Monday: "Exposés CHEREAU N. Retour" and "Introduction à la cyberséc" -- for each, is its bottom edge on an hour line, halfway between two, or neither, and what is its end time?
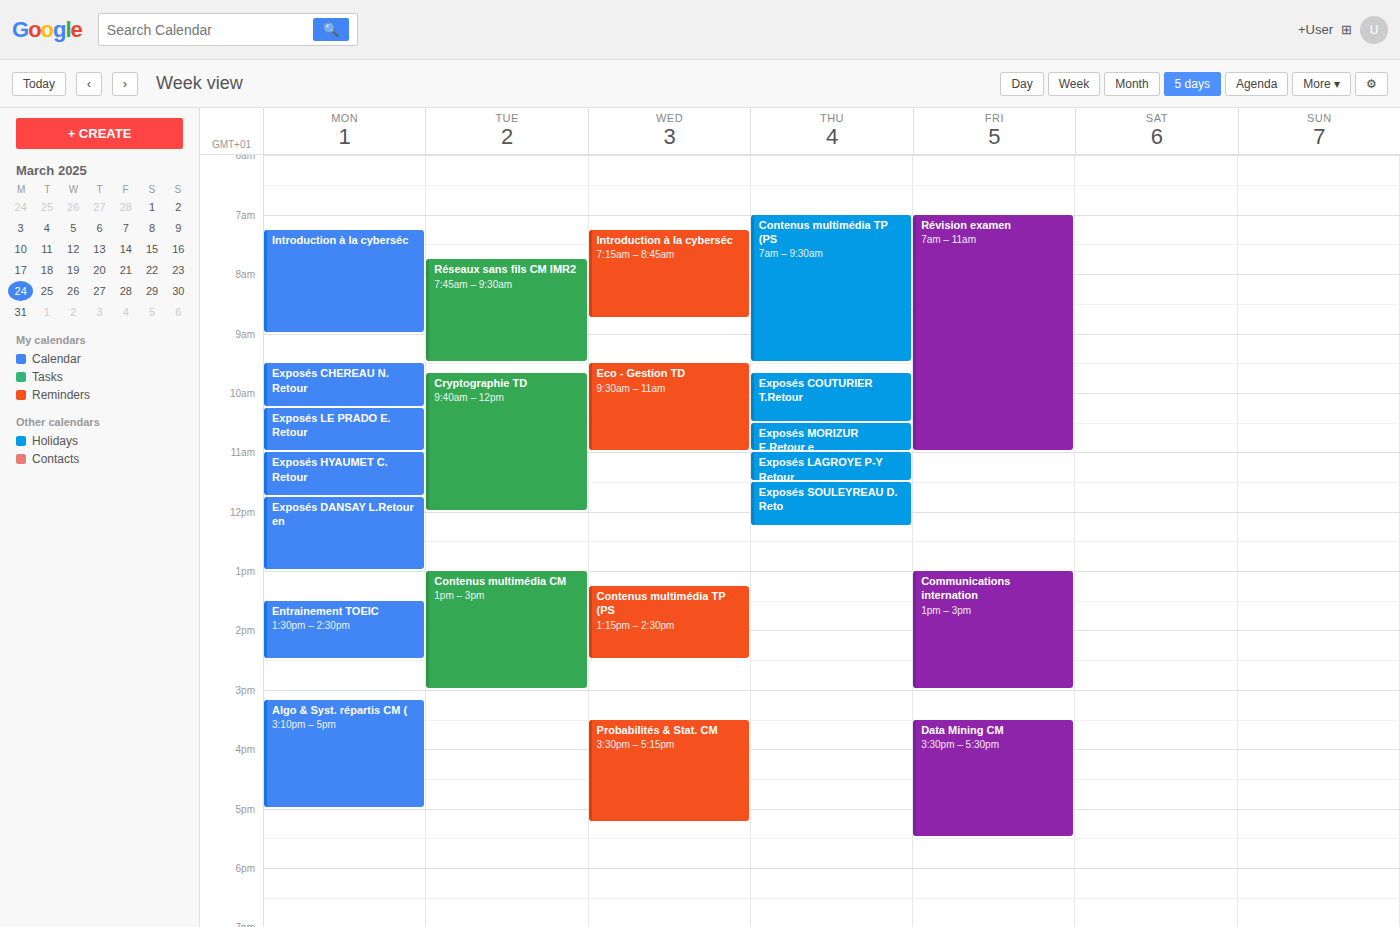
"Exposés CHEREAU N. Retour": 10:15 AM, neither: a quarter of the way from the 10 AM line to the 11 AM line. "Introduction à la cyberséc": 9:00 AM, exactly on the 9 AM line.